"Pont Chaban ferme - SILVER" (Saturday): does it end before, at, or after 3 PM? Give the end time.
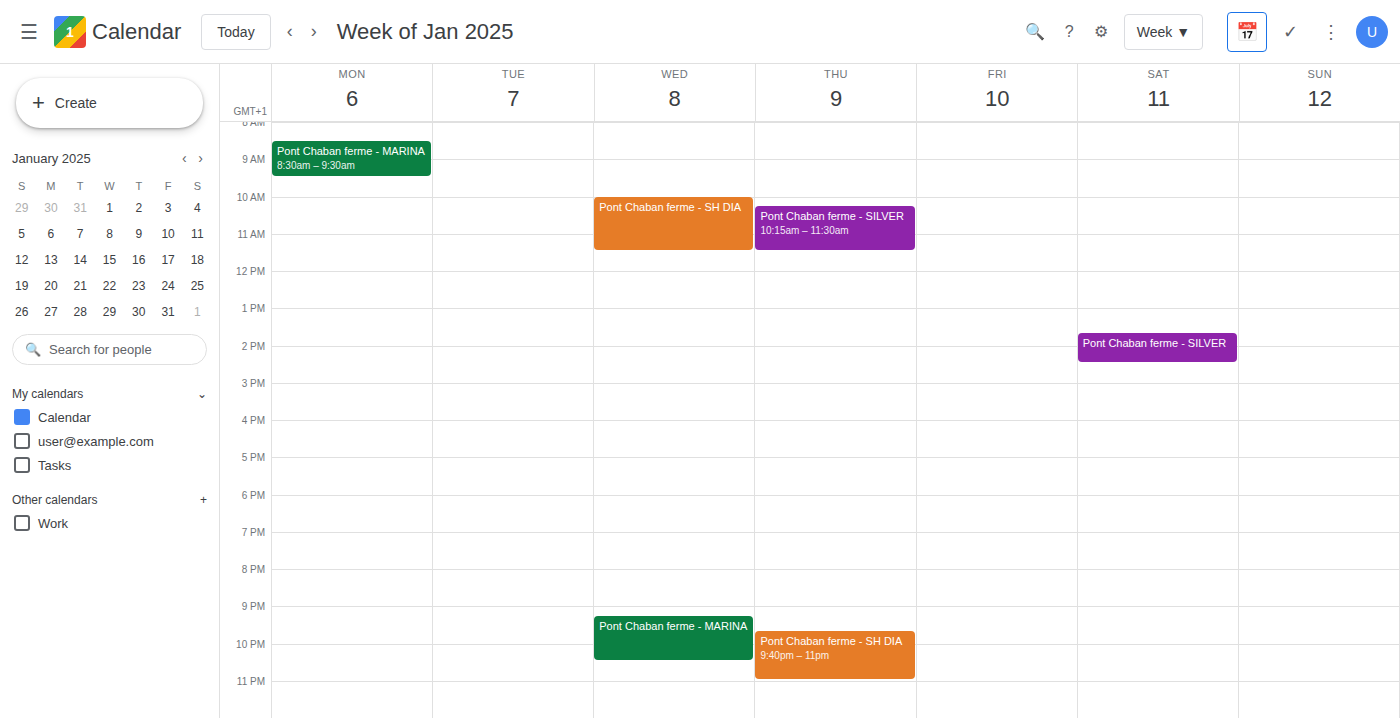
2:30 PM -- before 3 PM, 30 minutes above the 3 PM line.